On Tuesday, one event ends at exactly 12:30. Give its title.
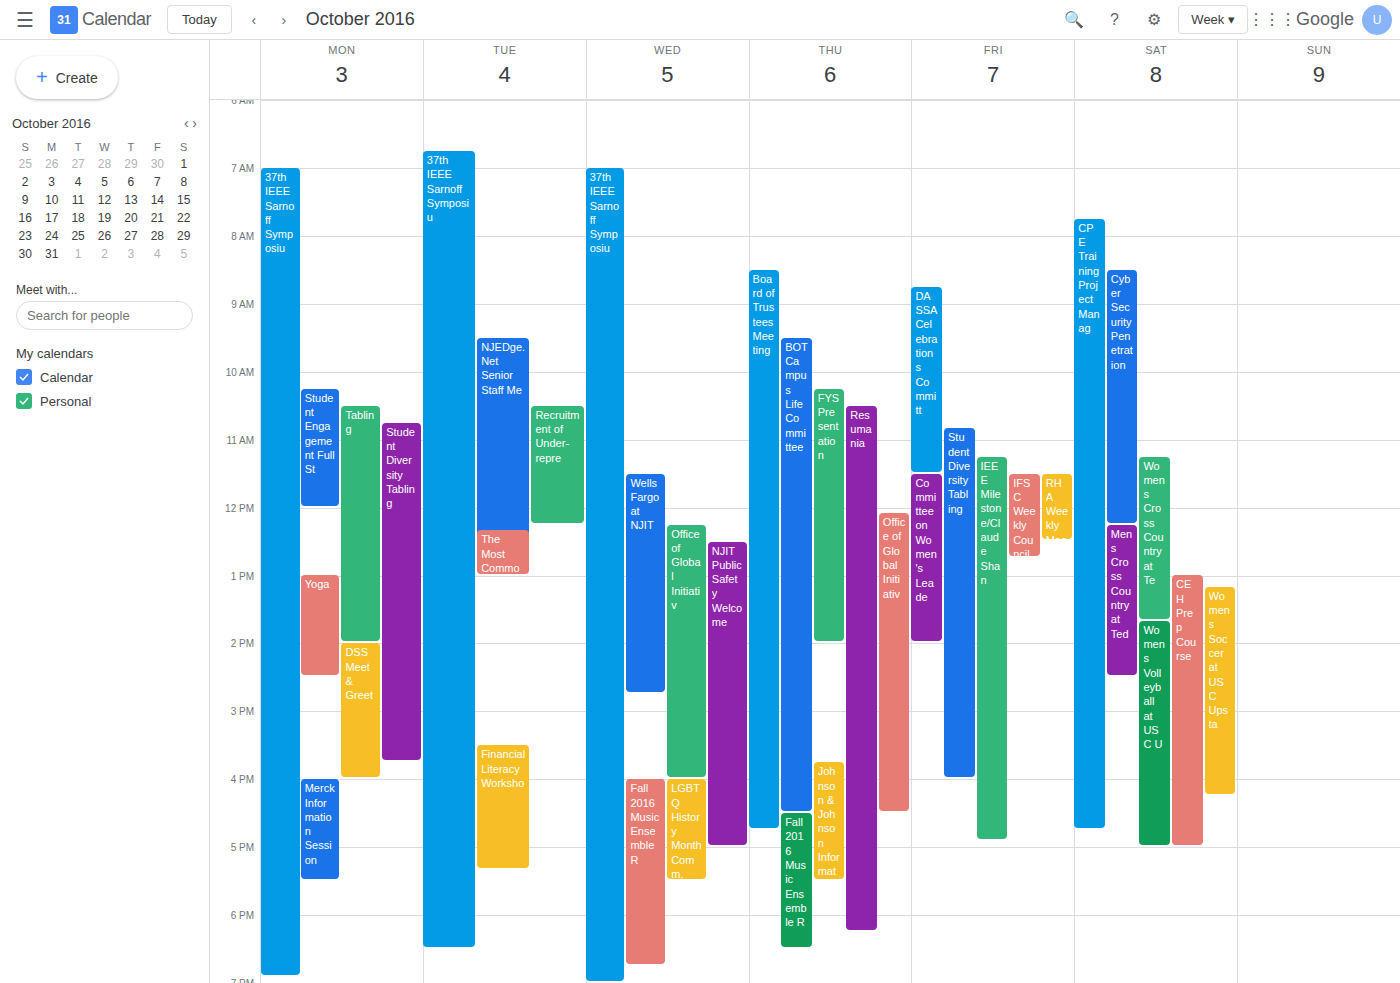
"NJEDge.Net Senior Staff Me"